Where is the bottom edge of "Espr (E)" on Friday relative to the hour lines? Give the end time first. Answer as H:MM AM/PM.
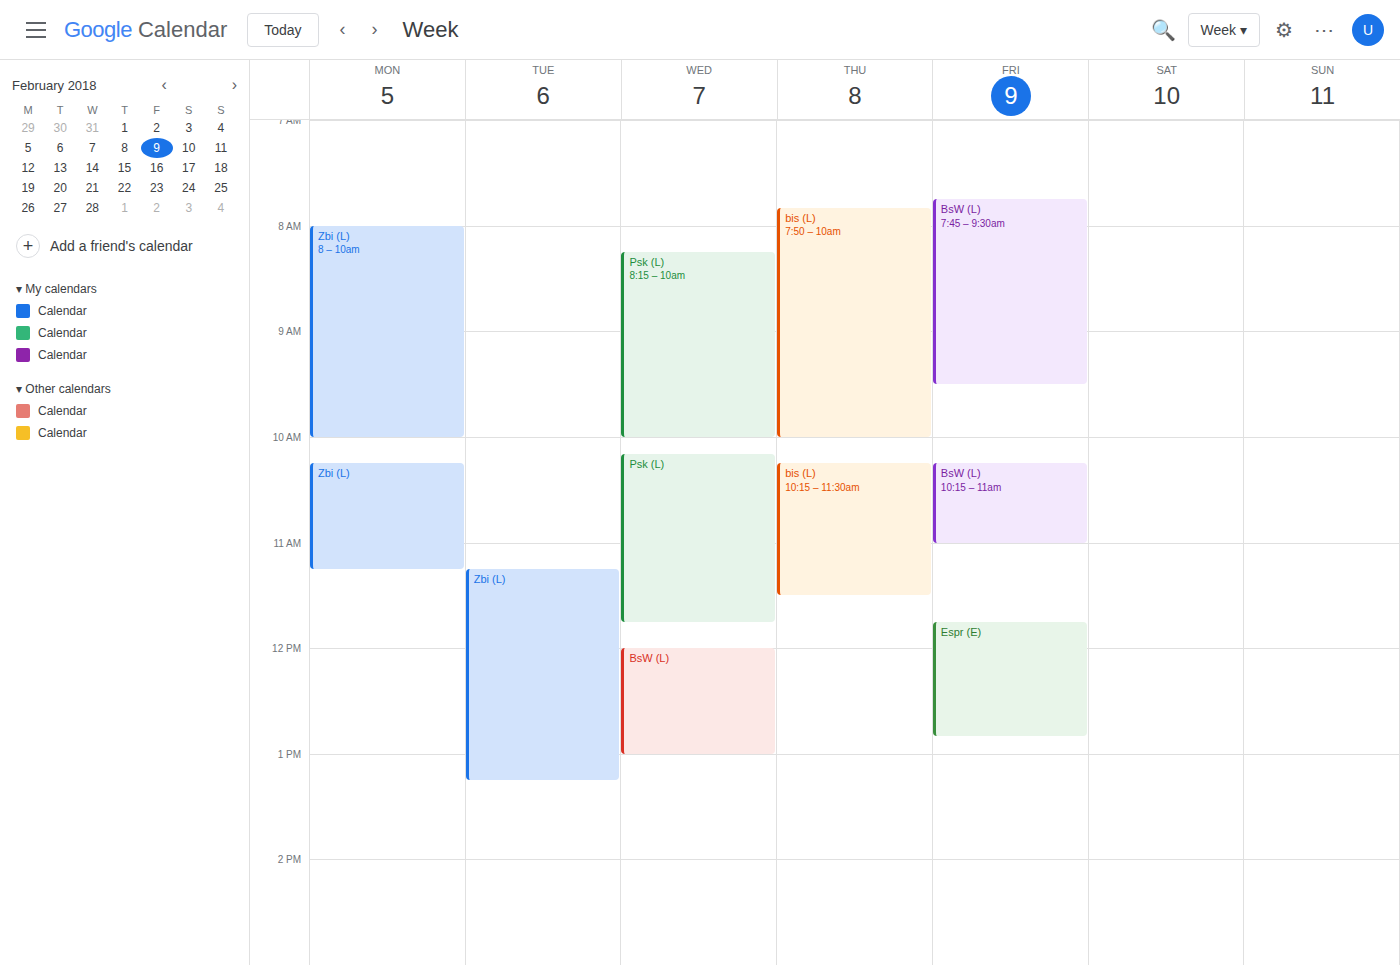
12:50 PM -- neither: 50 minutes below the 12 PM line and 10 minutes above the 1 PM line.